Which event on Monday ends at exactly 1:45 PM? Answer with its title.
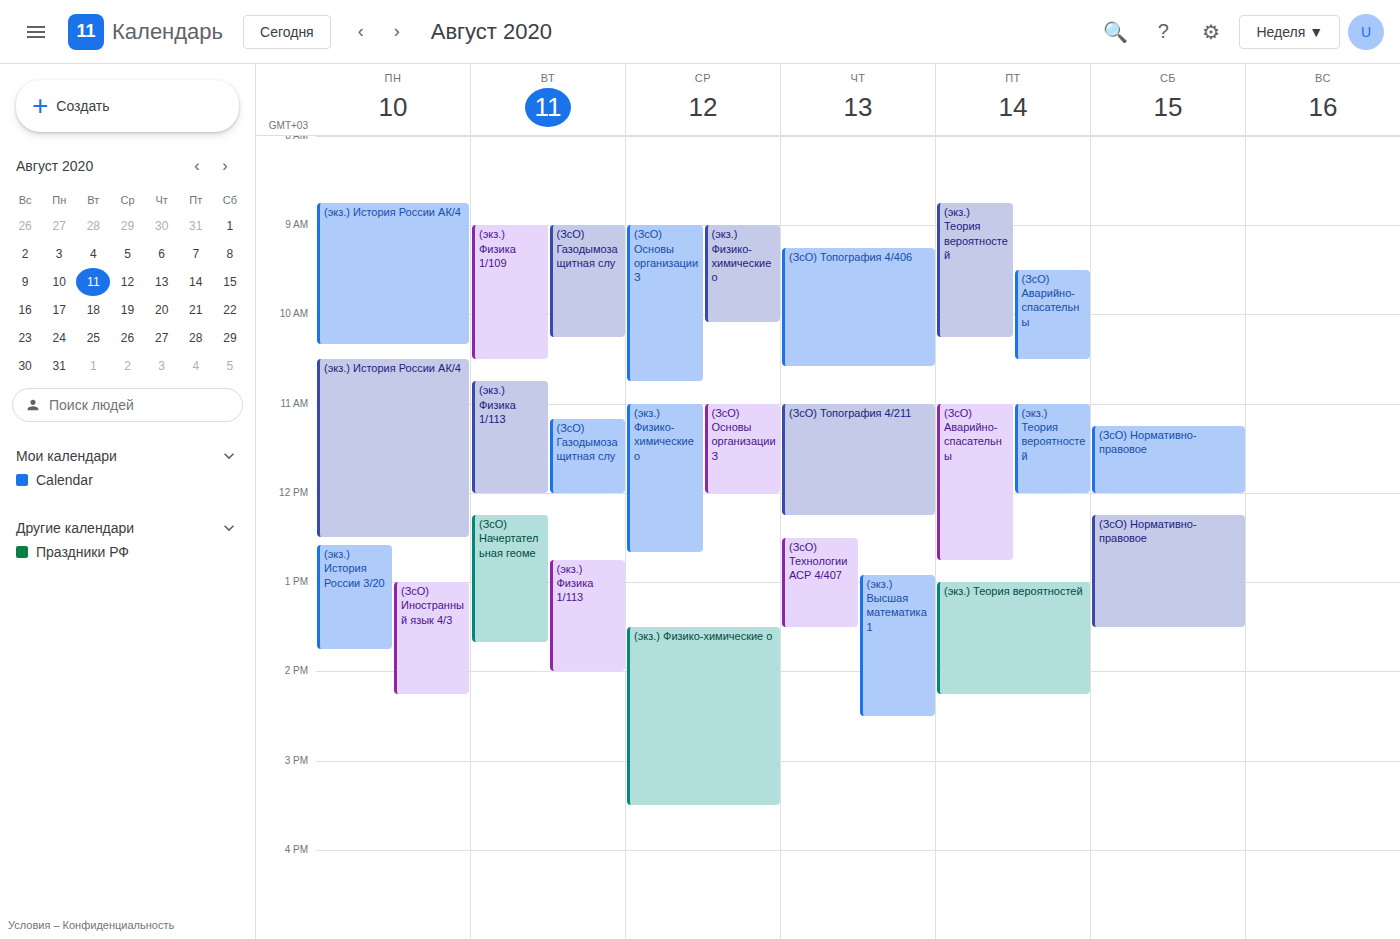
"(экз.) История России 3/20"